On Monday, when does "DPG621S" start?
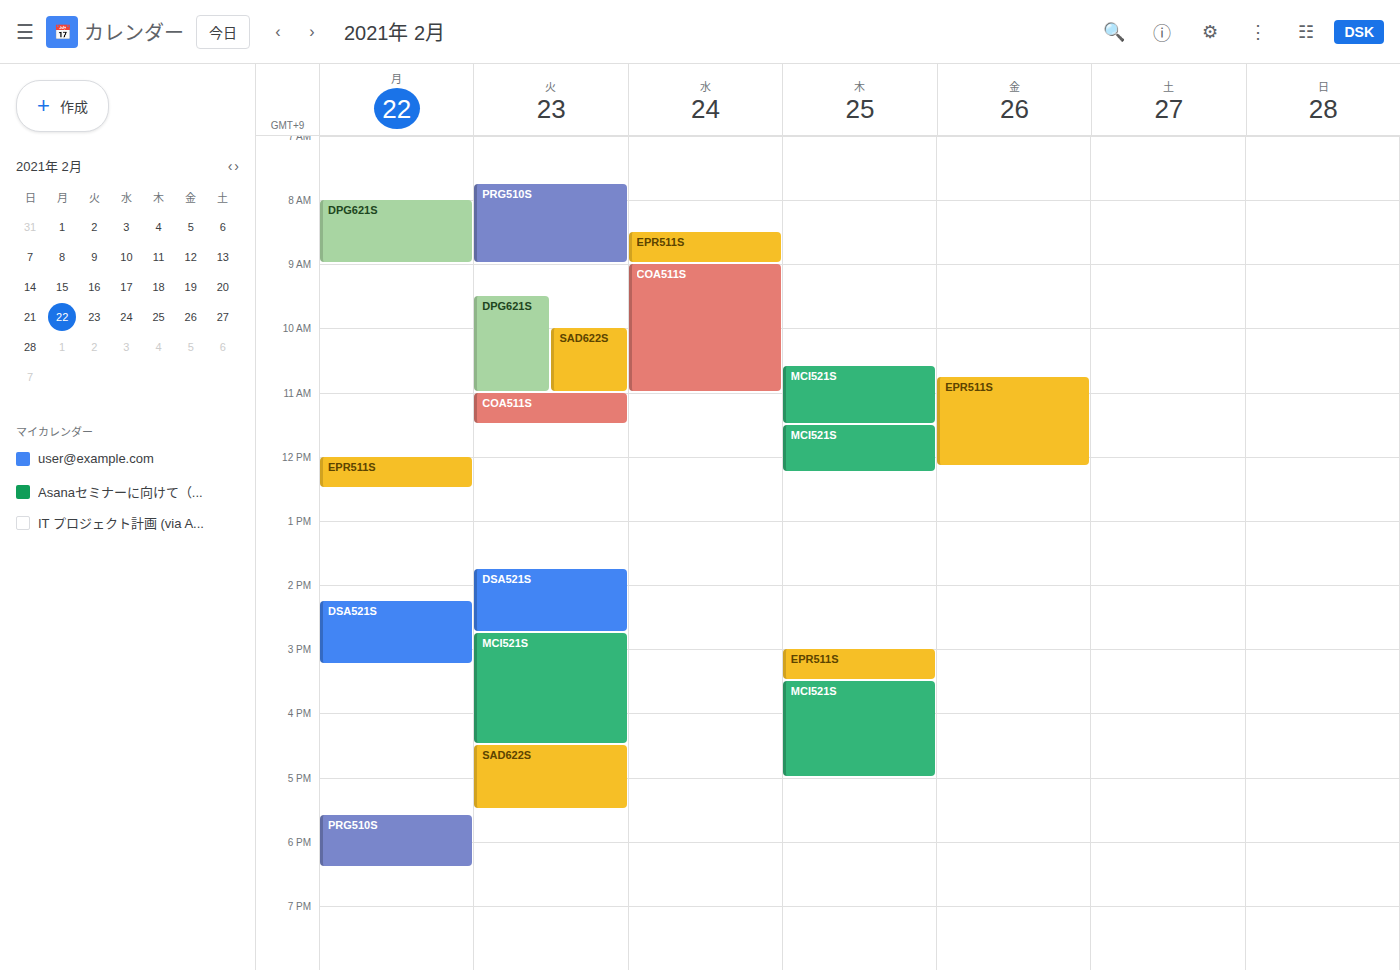
8:00 AM